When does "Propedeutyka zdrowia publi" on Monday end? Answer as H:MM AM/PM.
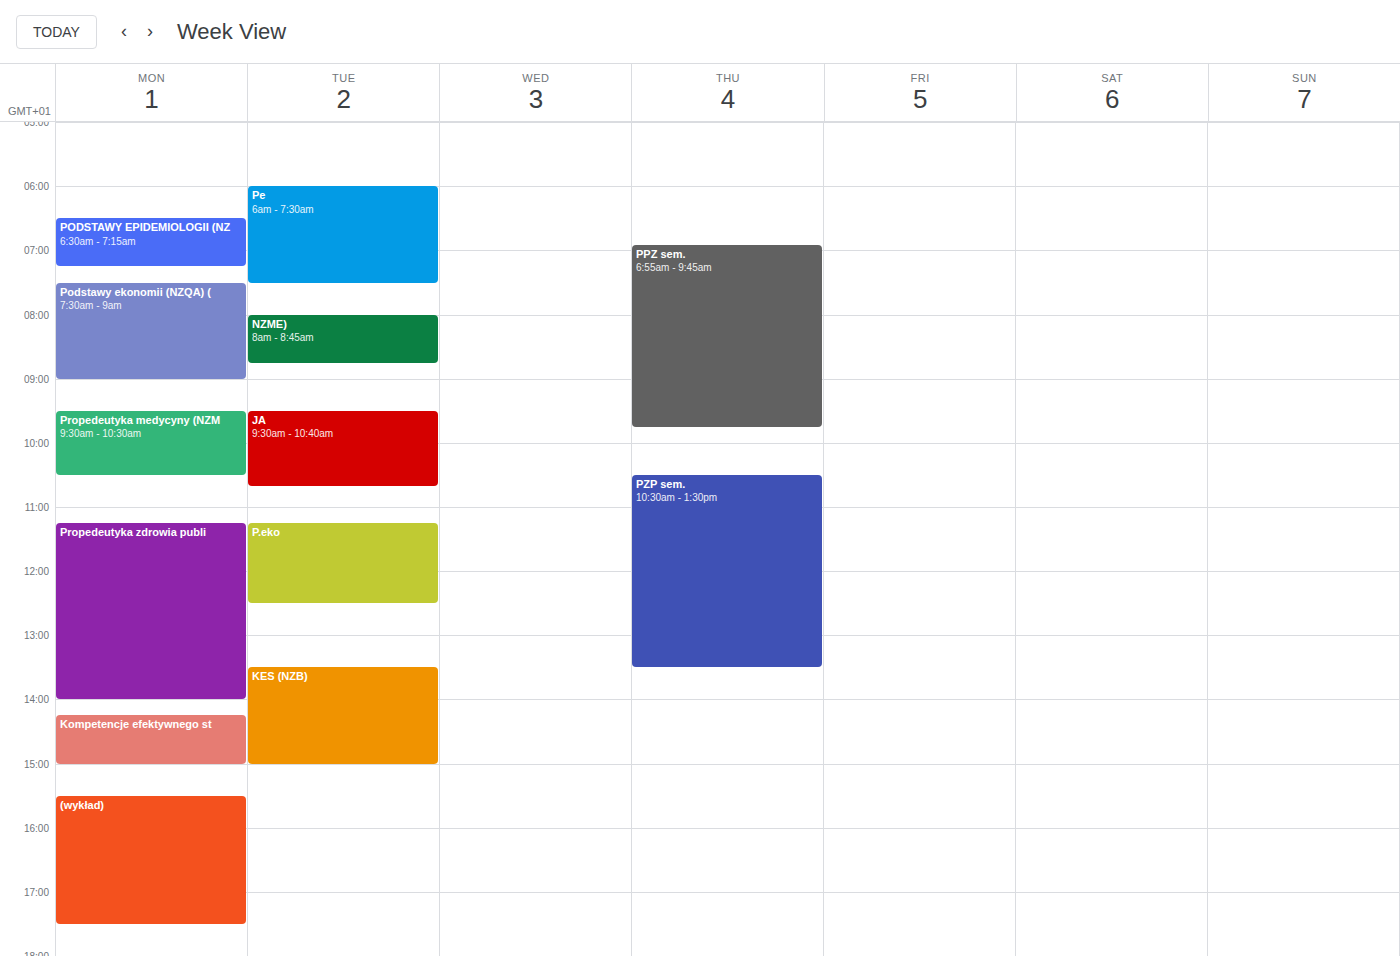
2:00 PM